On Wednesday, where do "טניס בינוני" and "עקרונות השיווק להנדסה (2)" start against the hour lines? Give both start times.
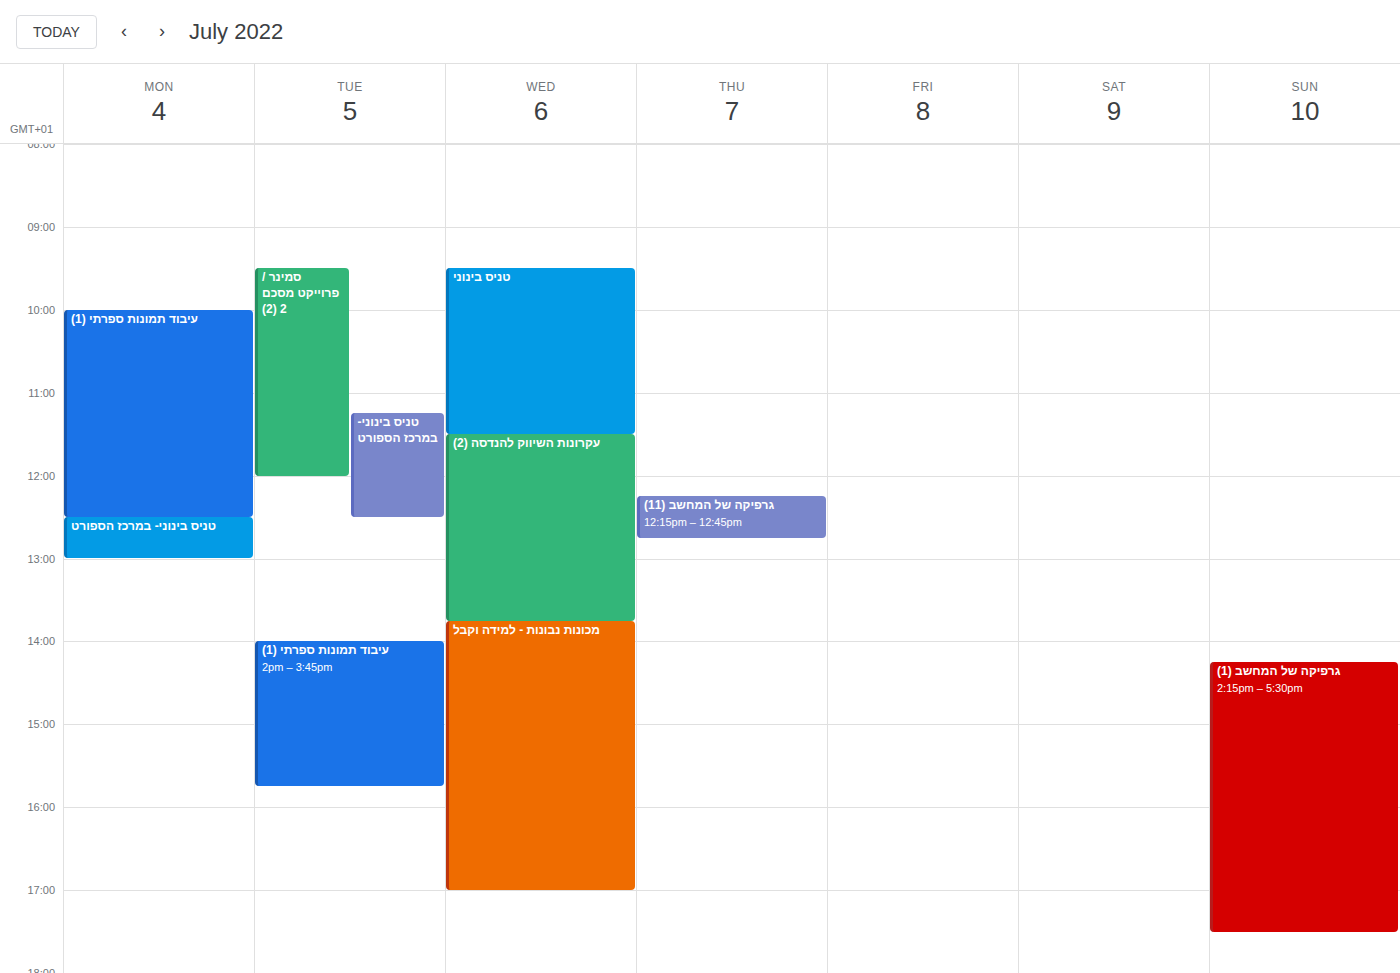
"טניס בינוני": 9:30 AM, halfway between the 9 AM and 10 AM lines. "עקרונות השיווק להנדסה (2)": 11:30 AM, halfway between the 11 AM and 12 PM lines.